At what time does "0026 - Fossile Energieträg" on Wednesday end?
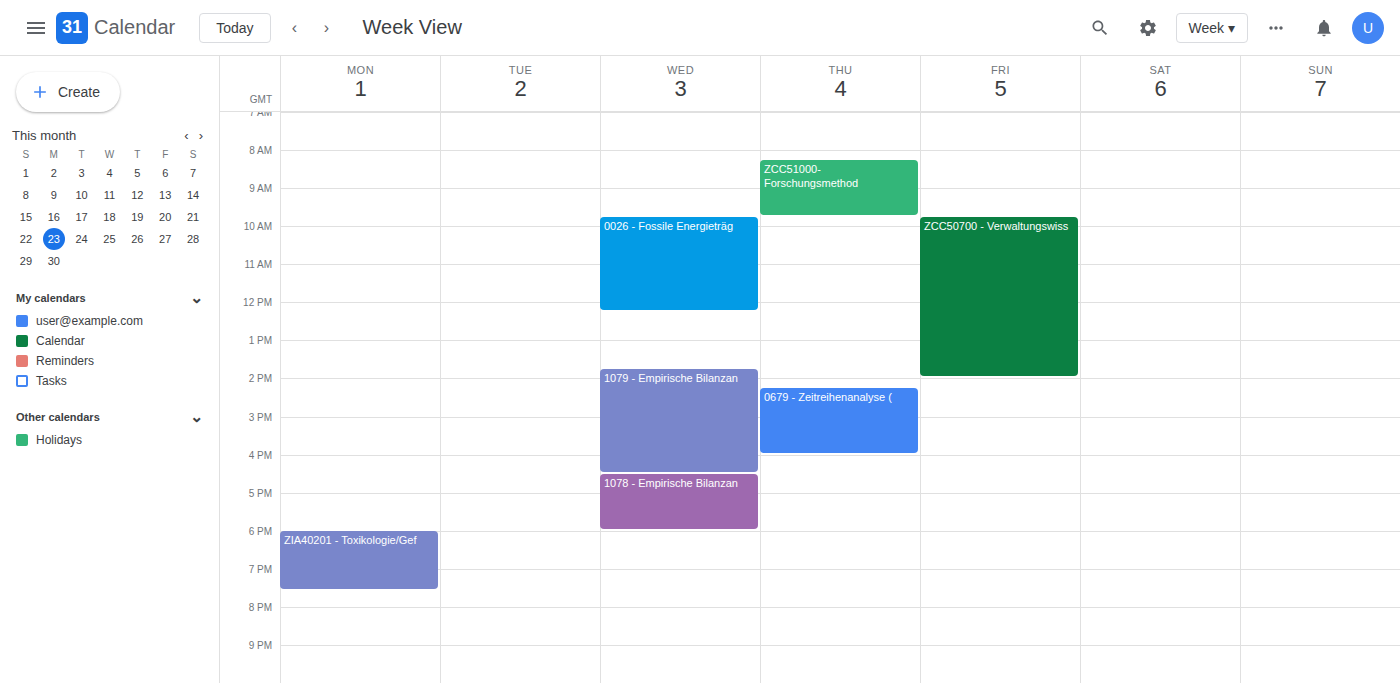
12:15 PM